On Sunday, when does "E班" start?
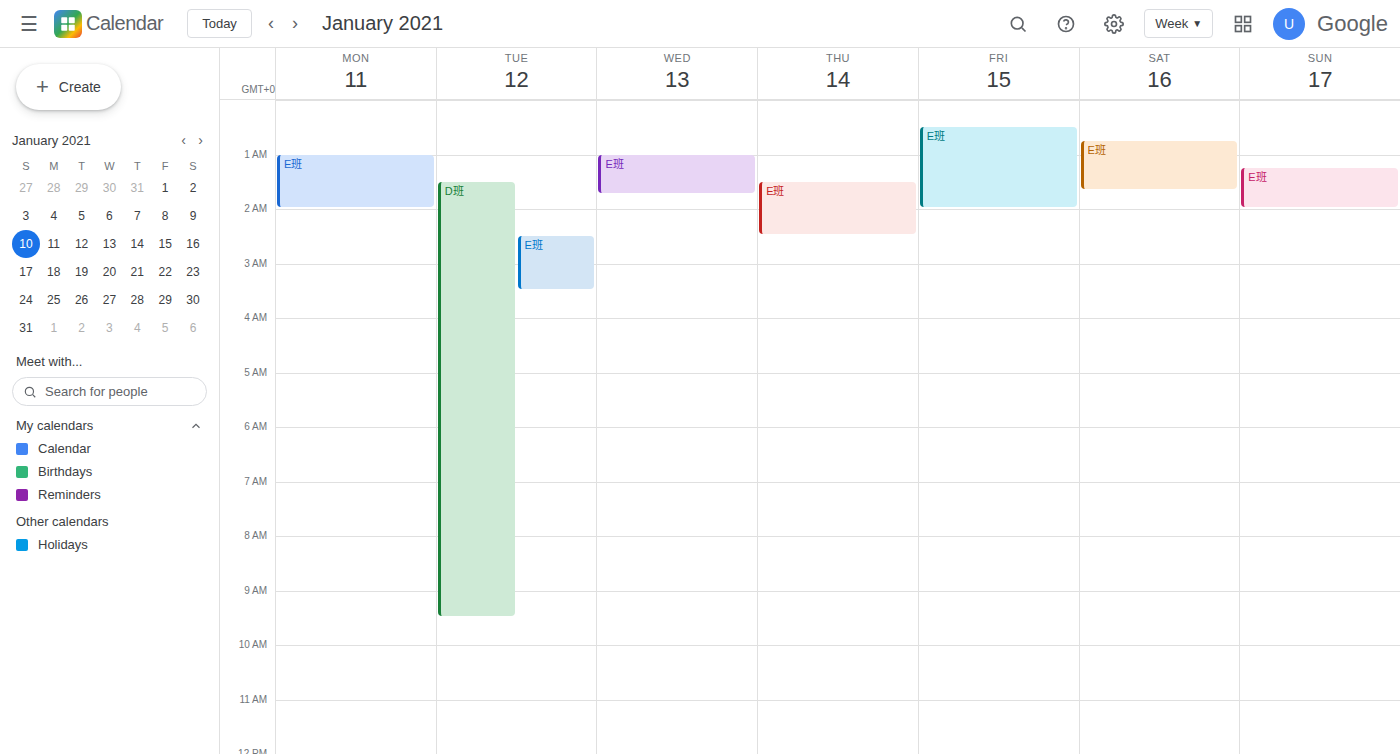
1:15 AM